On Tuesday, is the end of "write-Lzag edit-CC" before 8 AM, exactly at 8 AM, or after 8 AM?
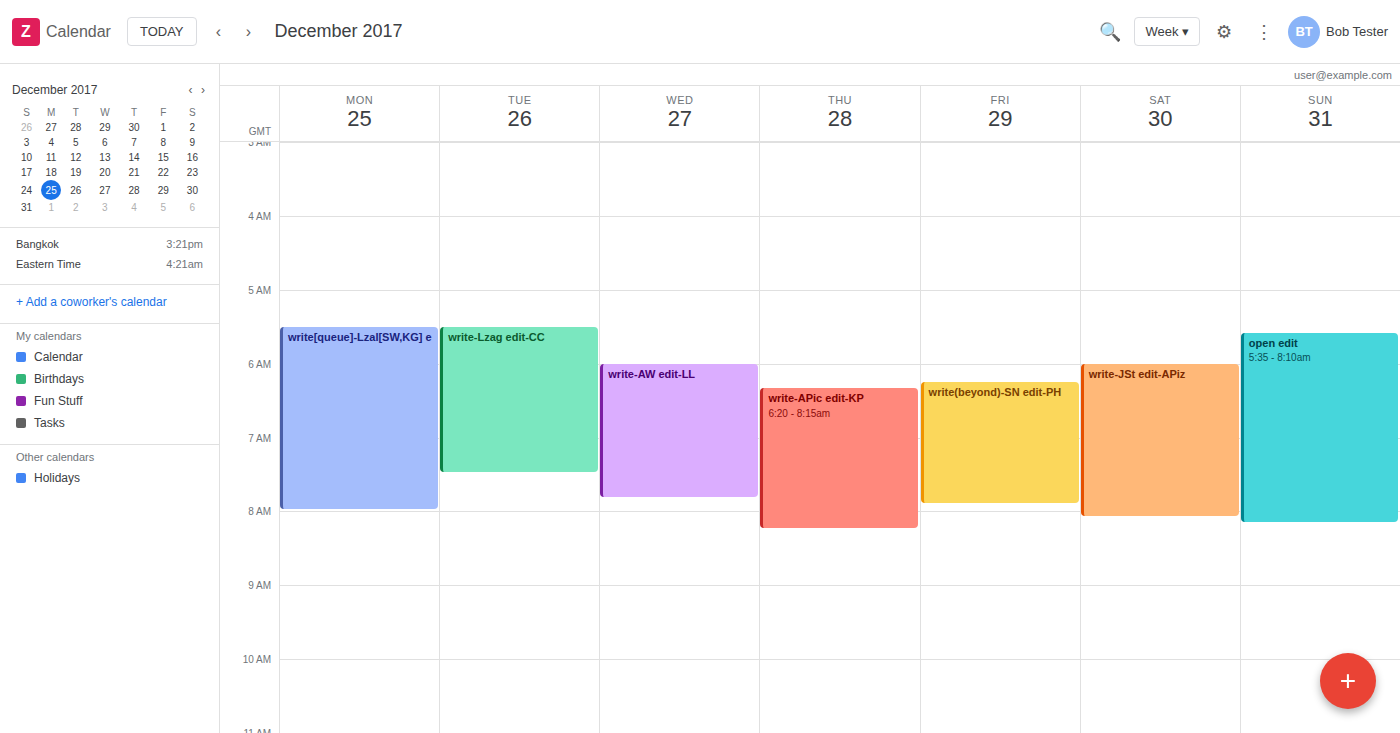
7:30 AM -- before 8 AM, 30 minutes above the 8 AM line.